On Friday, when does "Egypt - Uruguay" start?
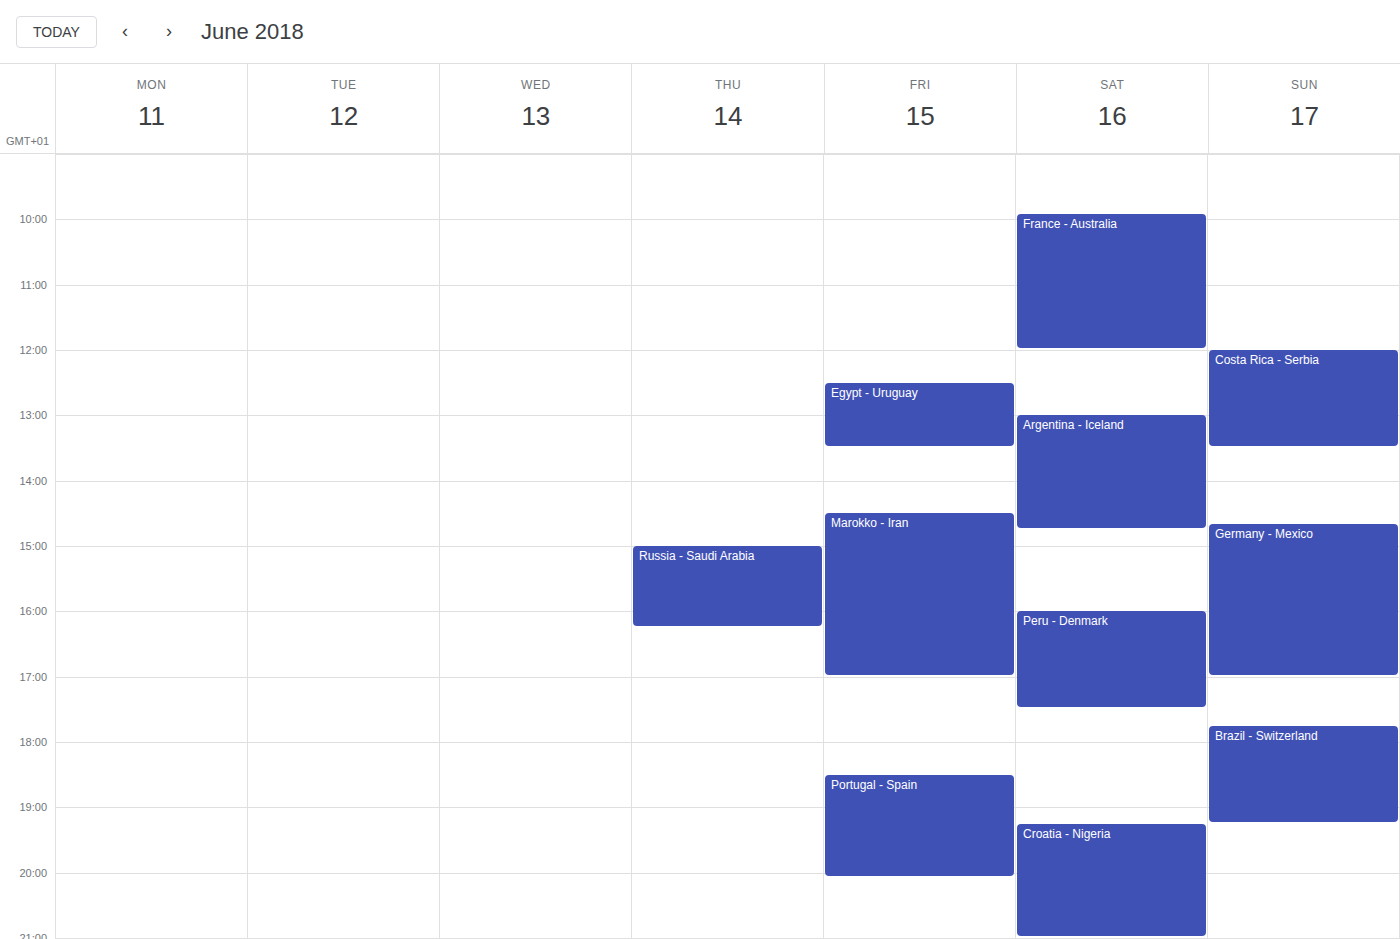
12:30